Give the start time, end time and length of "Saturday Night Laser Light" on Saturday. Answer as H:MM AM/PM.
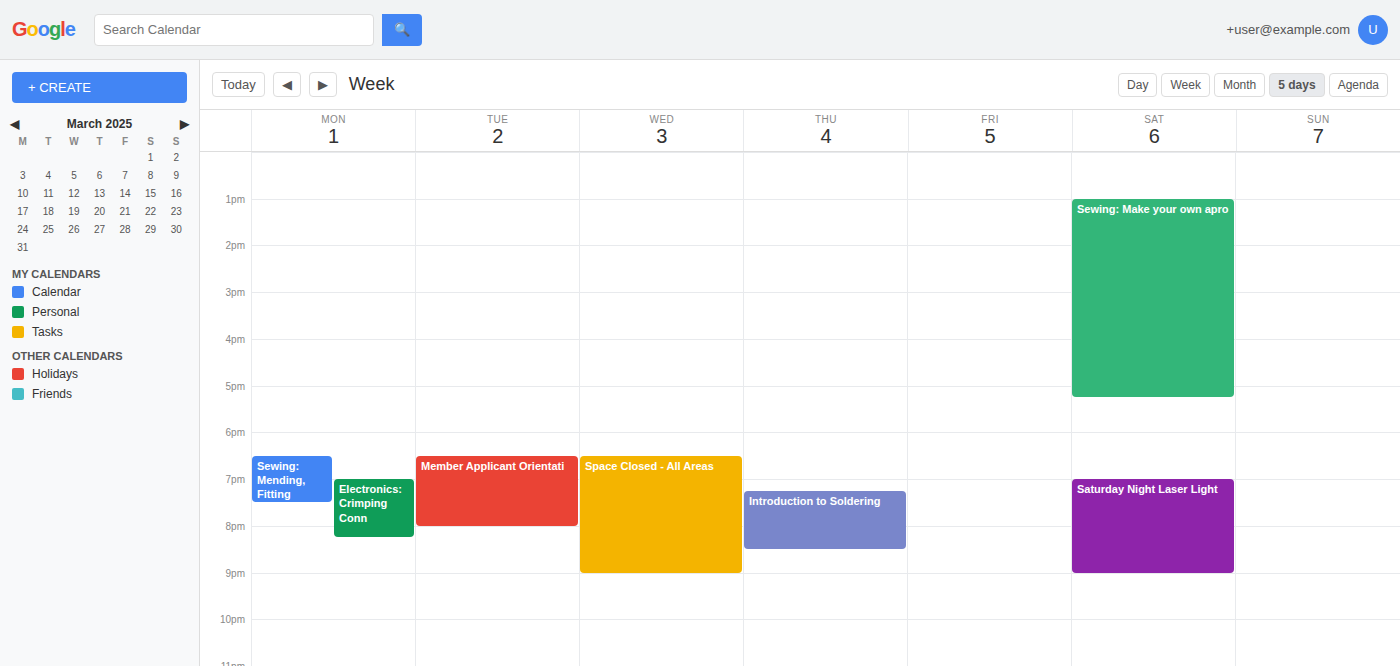
7:00 PM to 9:00 PM, 2 hours